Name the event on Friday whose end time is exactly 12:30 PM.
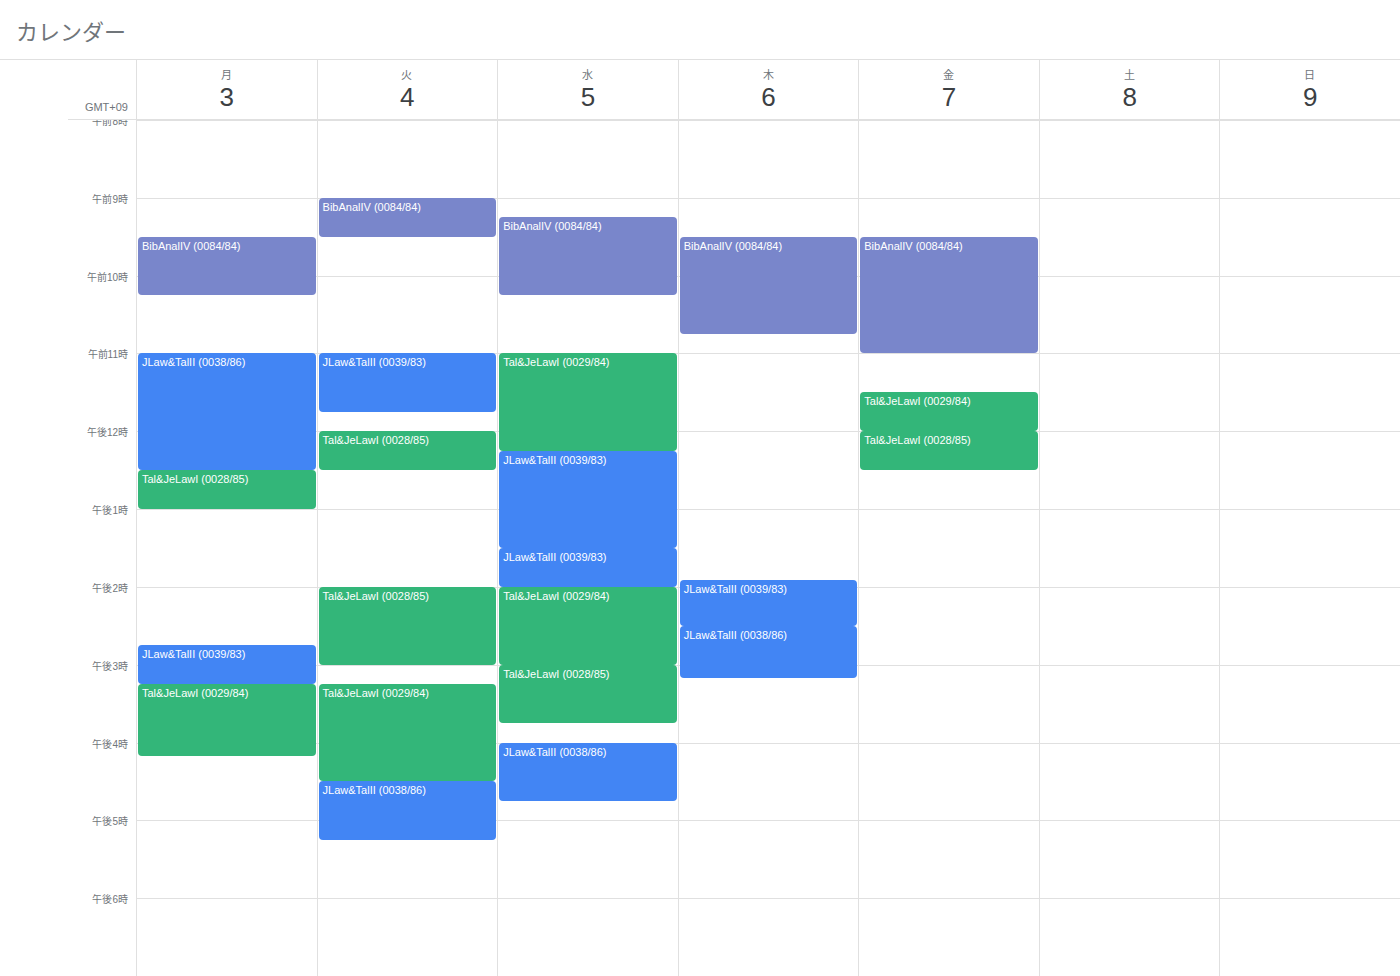
"Tal&JeLawI (0028/85)"